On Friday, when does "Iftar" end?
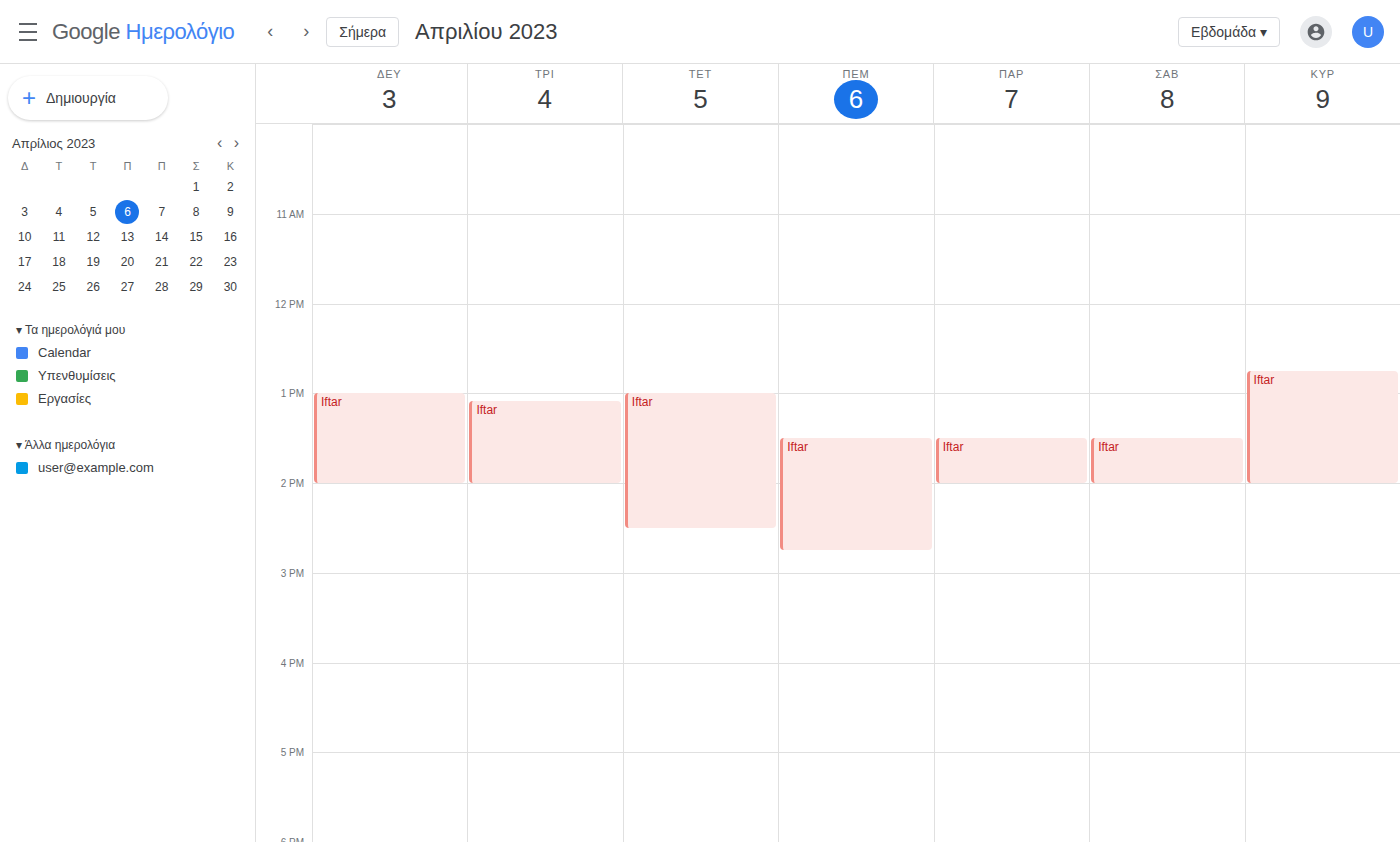
2:00 PM